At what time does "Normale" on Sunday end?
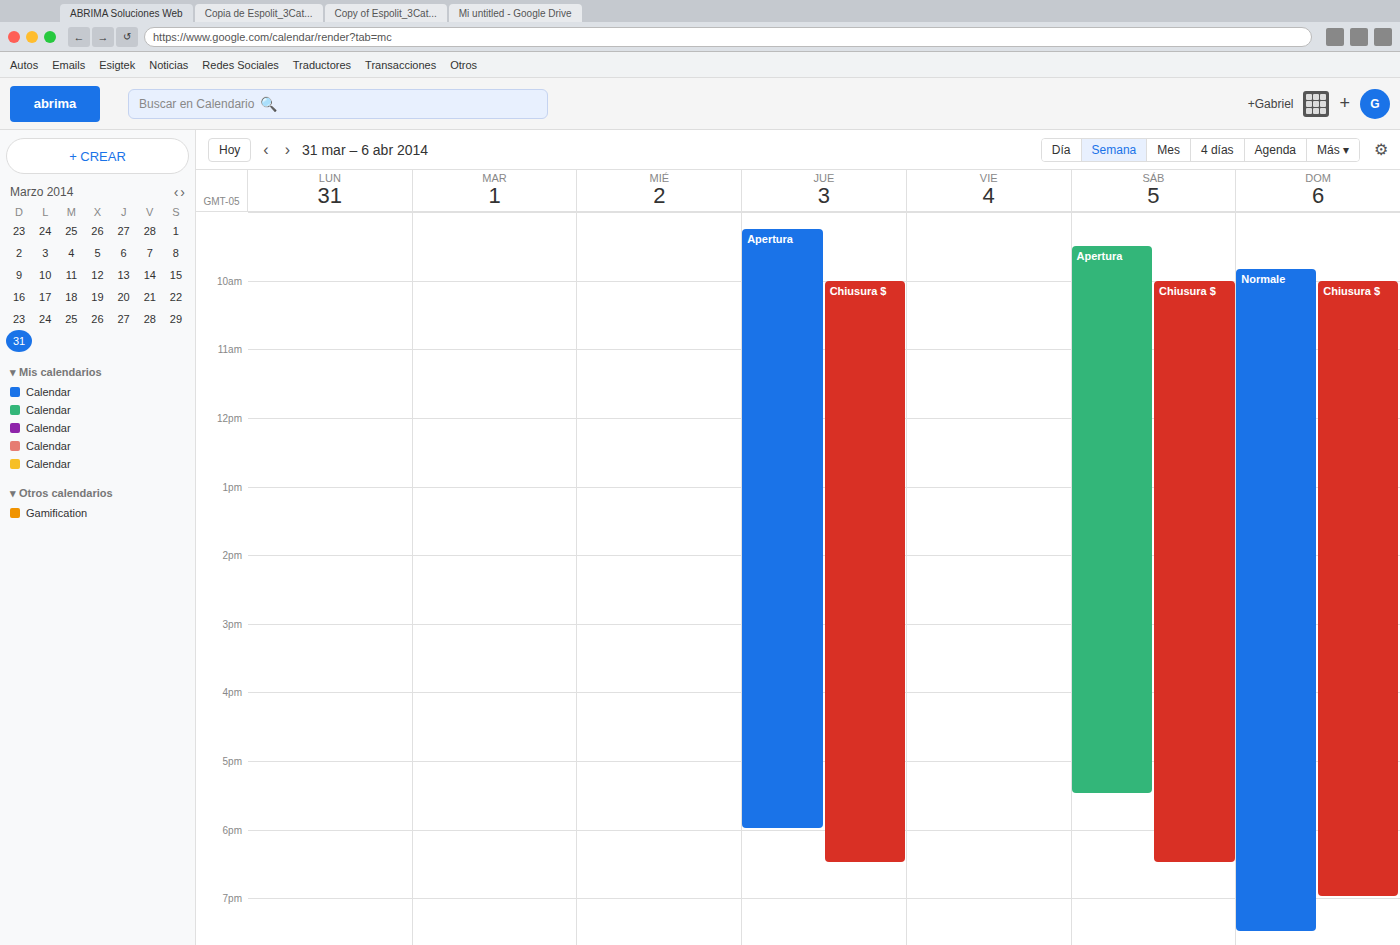
7:30 PM